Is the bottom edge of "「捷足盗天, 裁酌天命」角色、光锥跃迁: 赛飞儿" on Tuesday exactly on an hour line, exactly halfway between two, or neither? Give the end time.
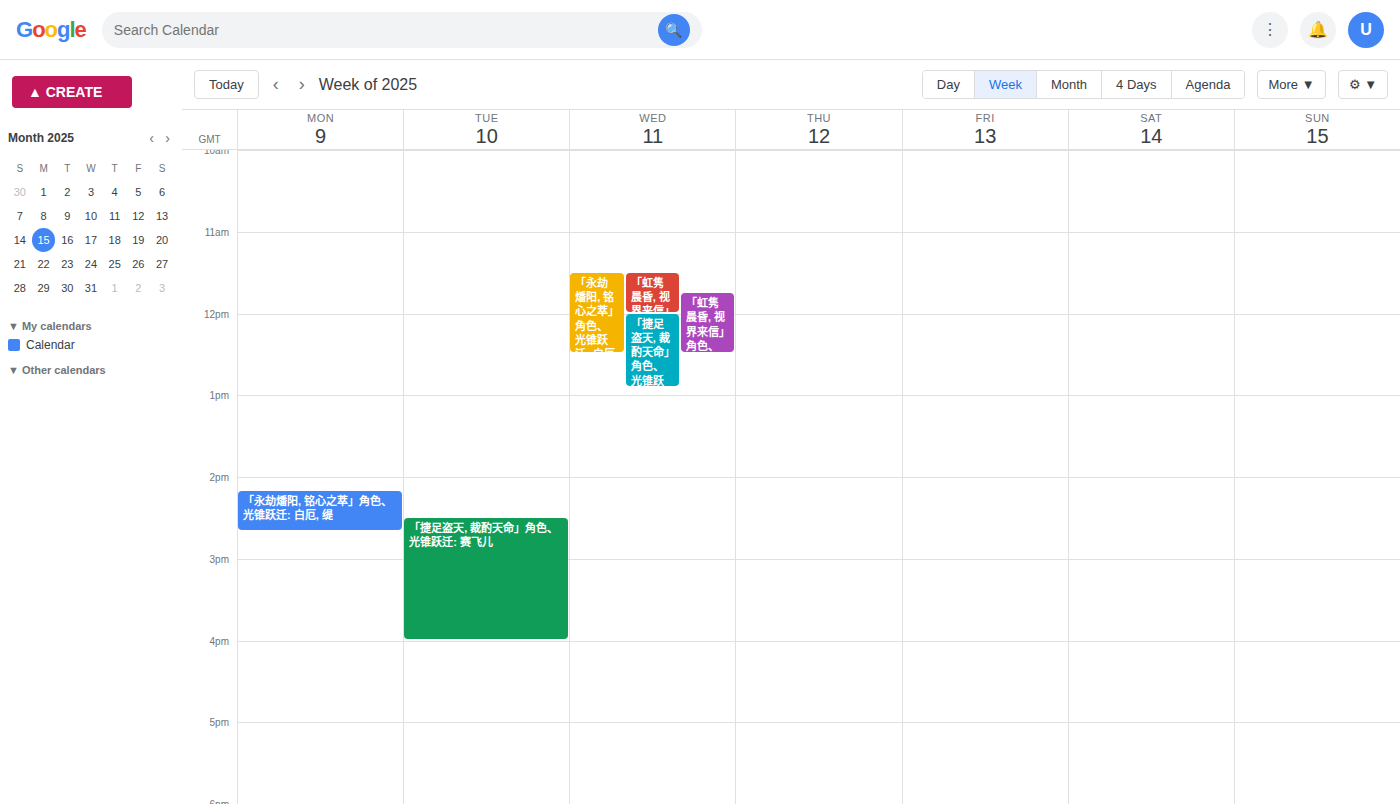
4:00 PM -- exactly on the 4 PM line.